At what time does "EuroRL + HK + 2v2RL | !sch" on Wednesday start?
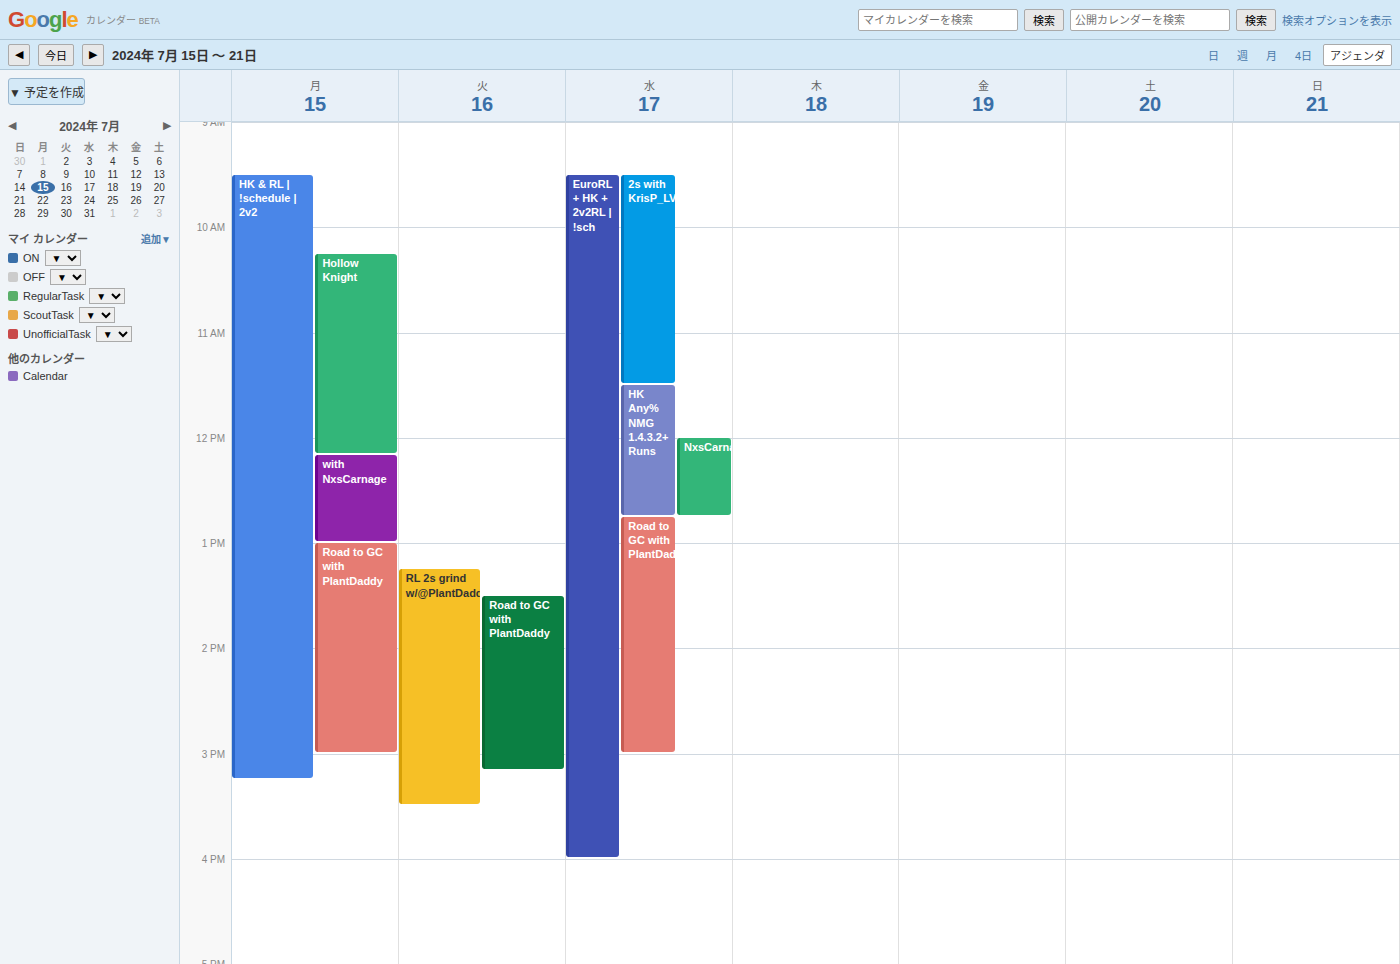
9:30 AM